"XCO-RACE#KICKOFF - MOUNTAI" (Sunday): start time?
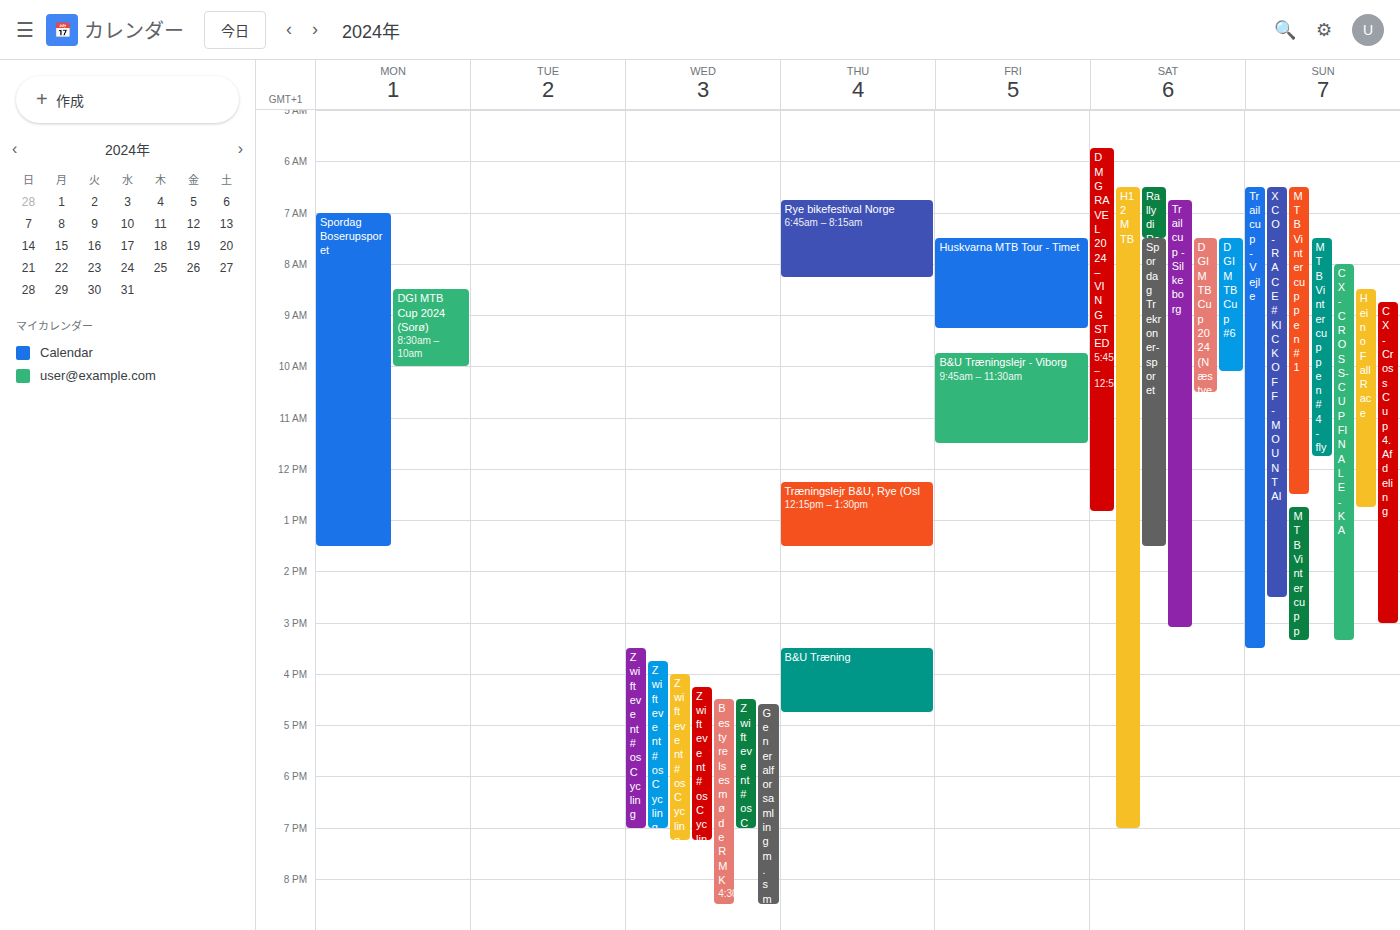
6:30 AM